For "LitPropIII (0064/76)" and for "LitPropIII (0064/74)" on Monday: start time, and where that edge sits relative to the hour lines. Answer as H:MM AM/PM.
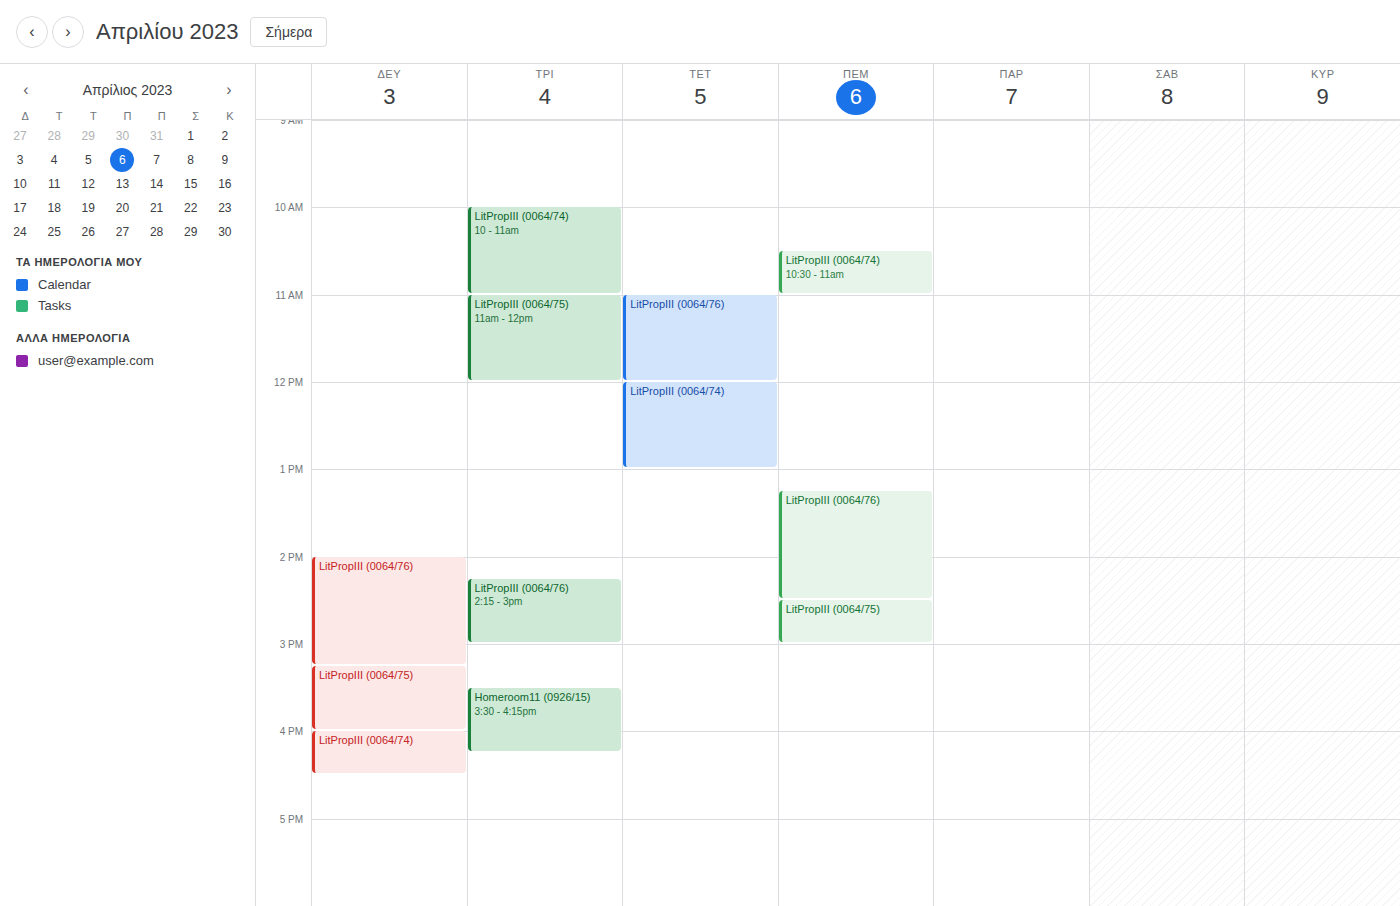
"LitPropIII (0064/76)": 2:00 PM, exactly on the 2 PM line. "LitPropIII (0064/74)": 4:00 PM, exactly on the 4 PM line.